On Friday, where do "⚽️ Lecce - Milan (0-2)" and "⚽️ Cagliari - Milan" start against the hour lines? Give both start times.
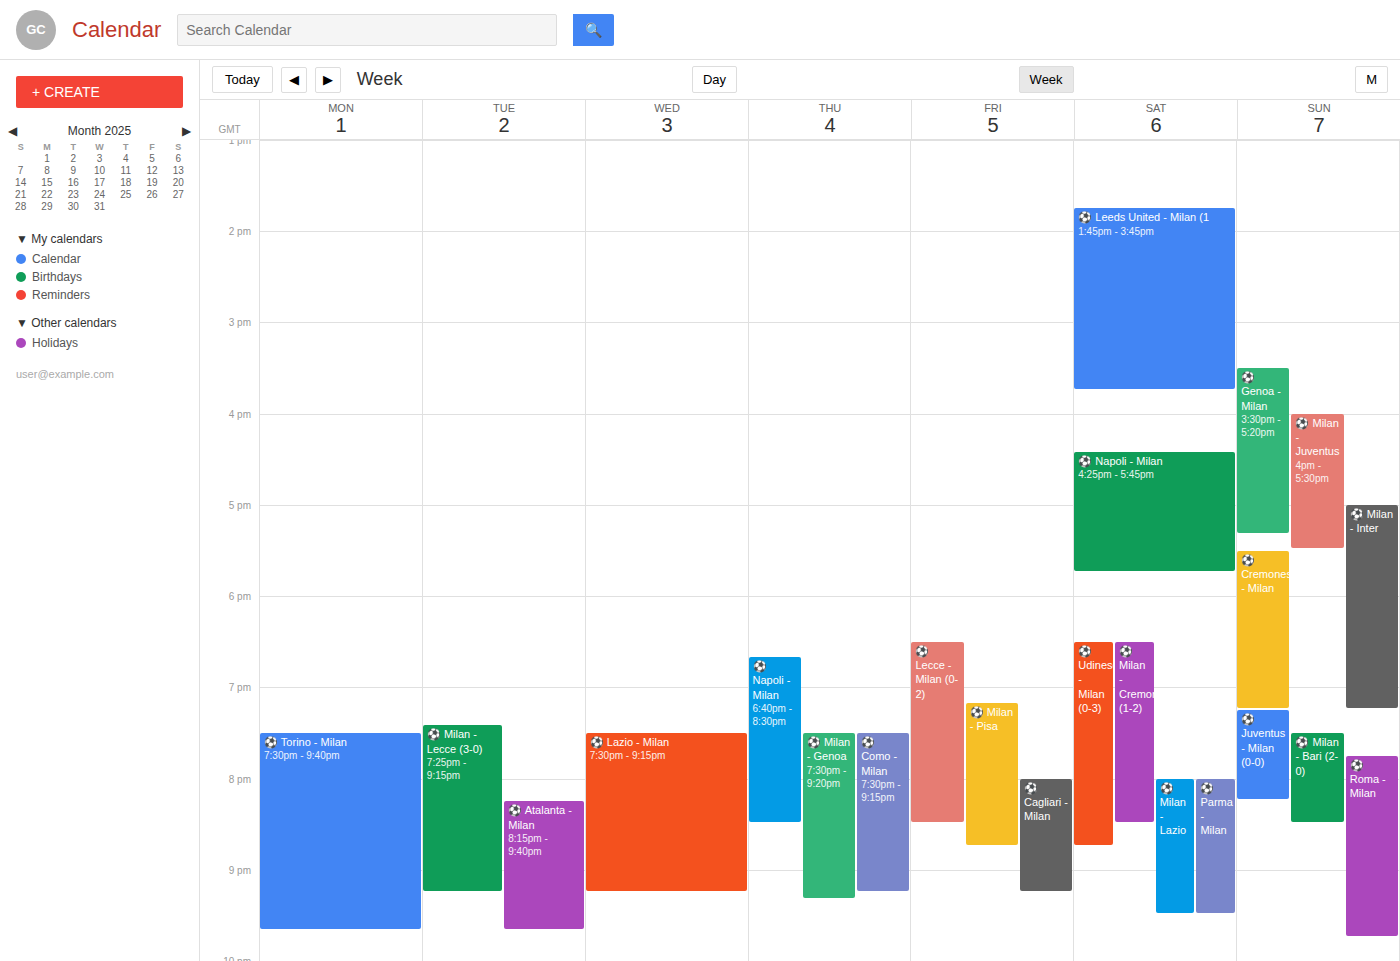
"⚽️ Lecce - Milan (0-2)": 6:30 PM, halfway between the 6 PM and 7 PM lines. "⚽️ Cagliari - Milan": 8:00 PM, exactly on the 8 PM line.